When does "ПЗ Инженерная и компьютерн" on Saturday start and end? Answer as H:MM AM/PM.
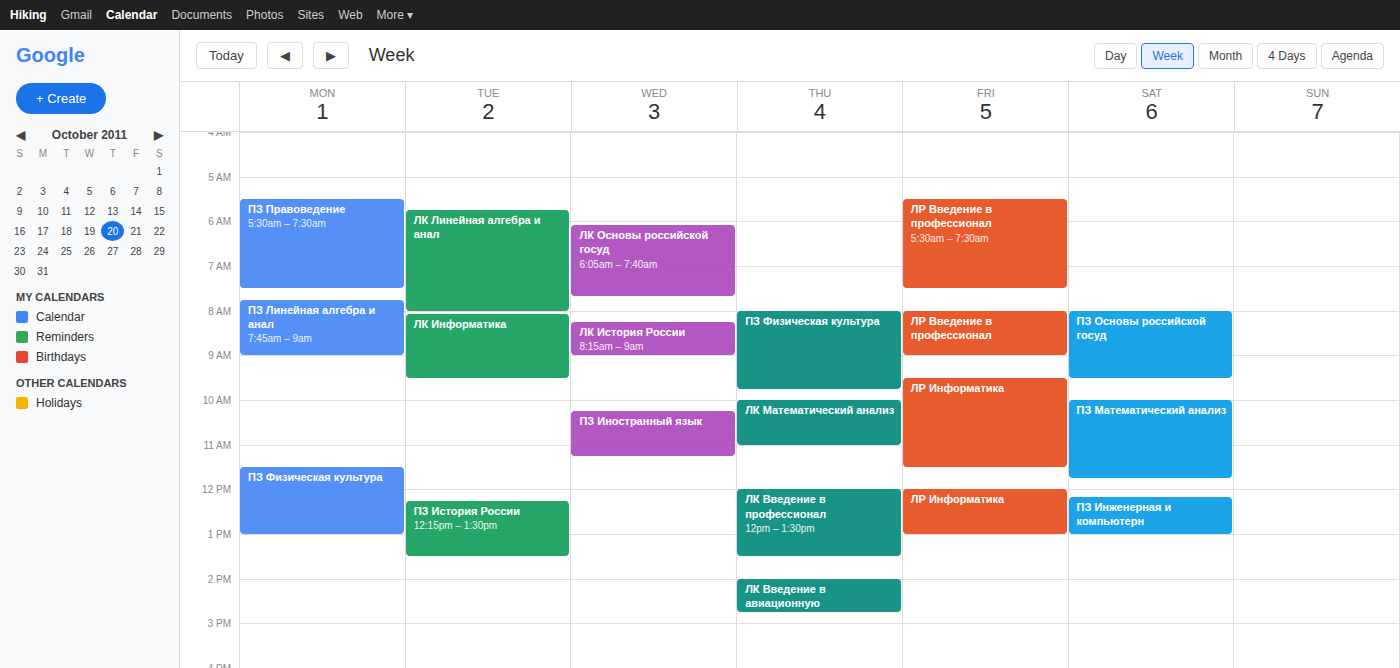
12:10 PM to 1:00 PM